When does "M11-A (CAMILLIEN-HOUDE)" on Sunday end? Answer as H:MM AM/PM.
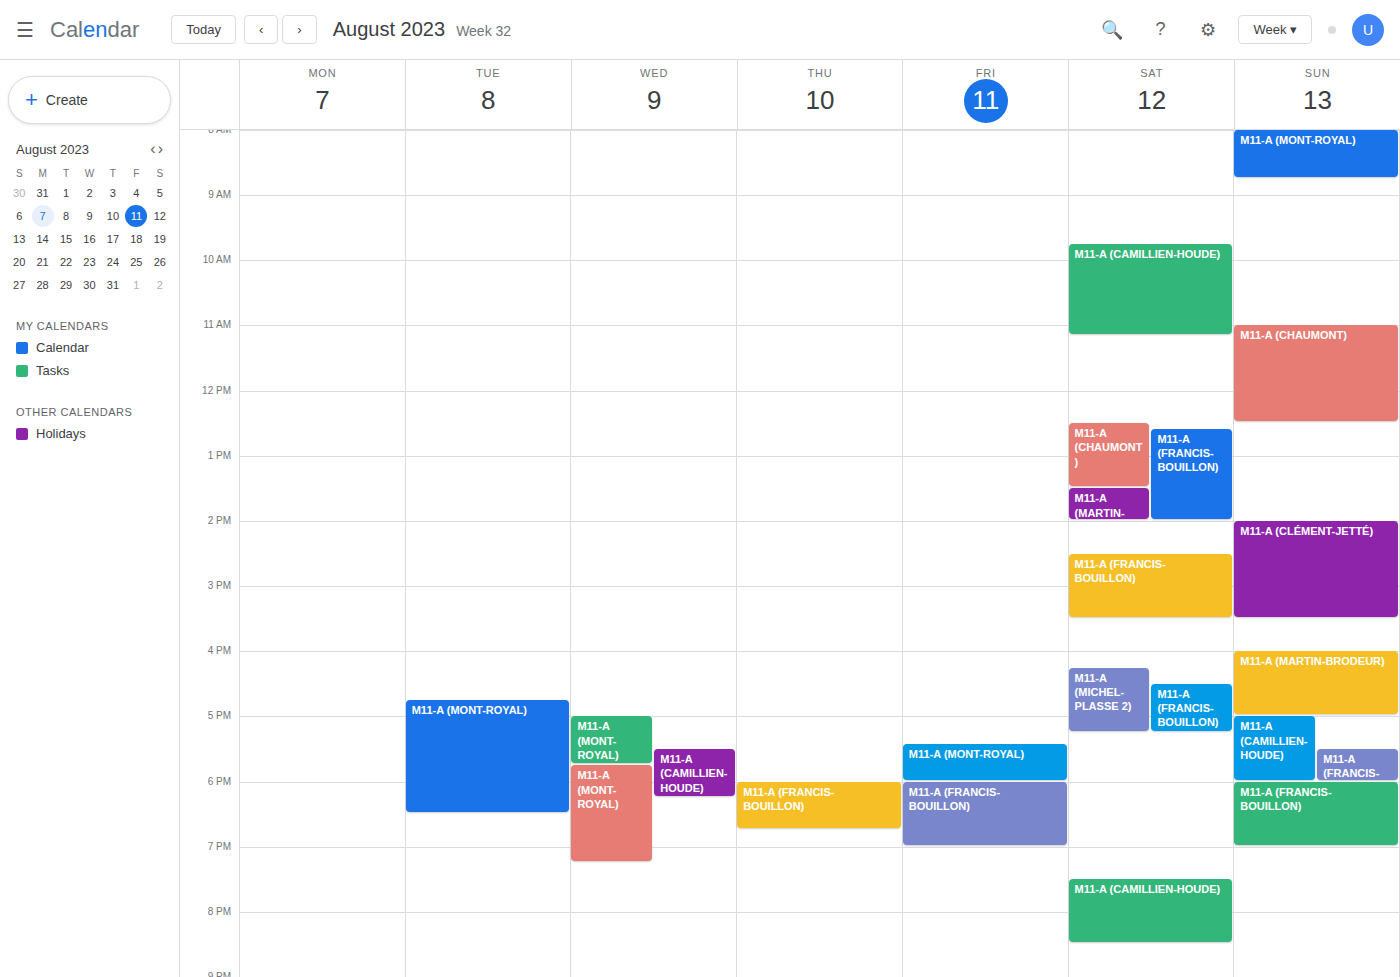
6:00 PM